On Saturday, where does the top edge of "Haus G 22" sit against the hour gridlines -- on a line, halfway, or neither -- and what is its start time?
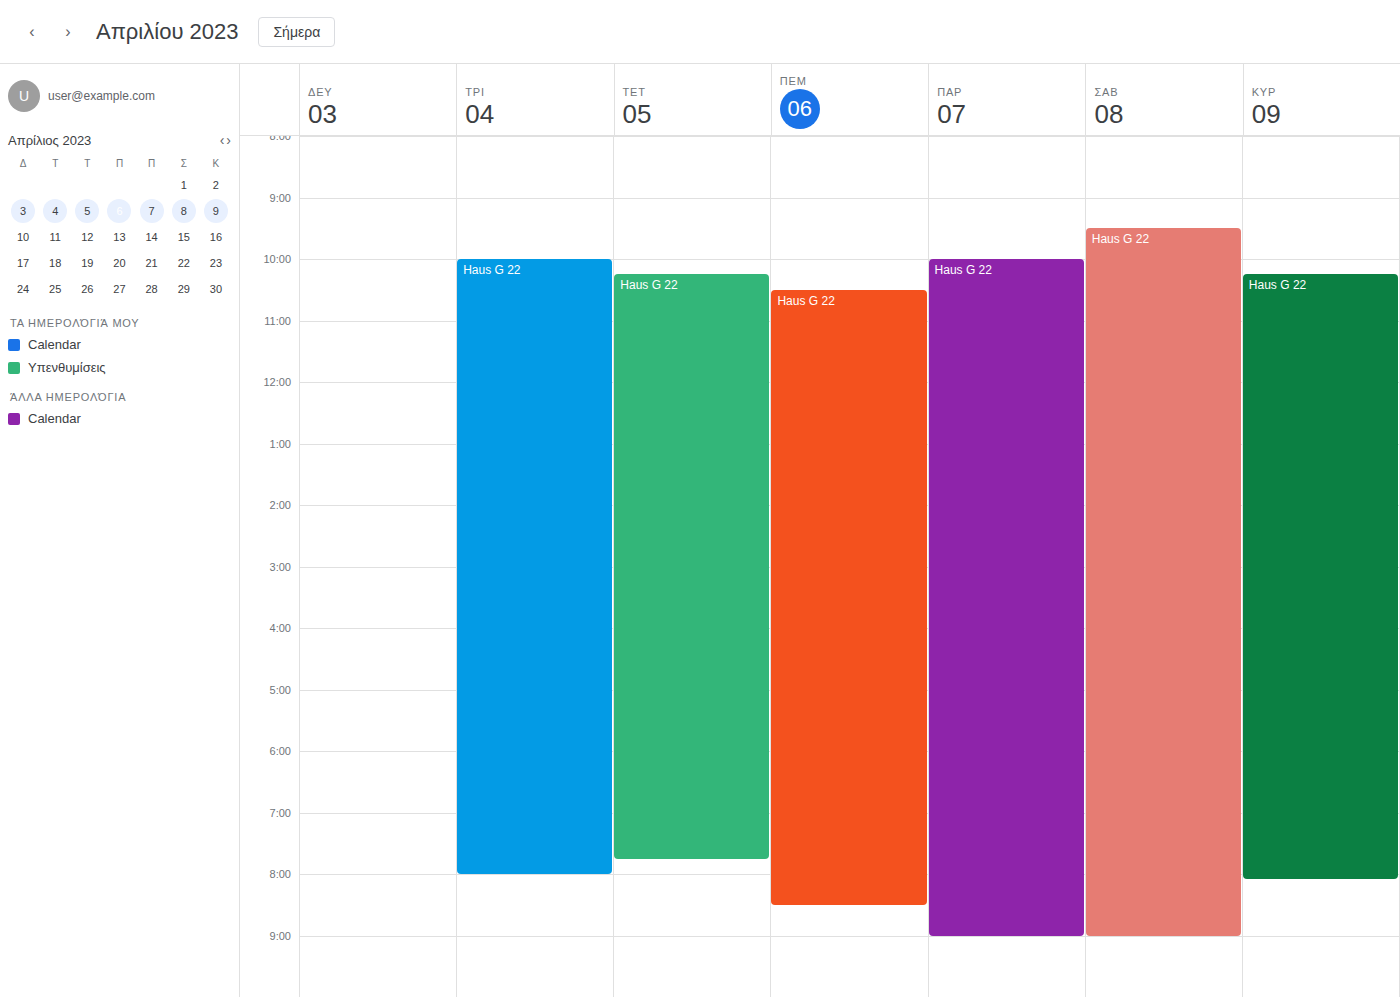
9:30 AM -- halfway between the 9 AM and 10 AM lines.